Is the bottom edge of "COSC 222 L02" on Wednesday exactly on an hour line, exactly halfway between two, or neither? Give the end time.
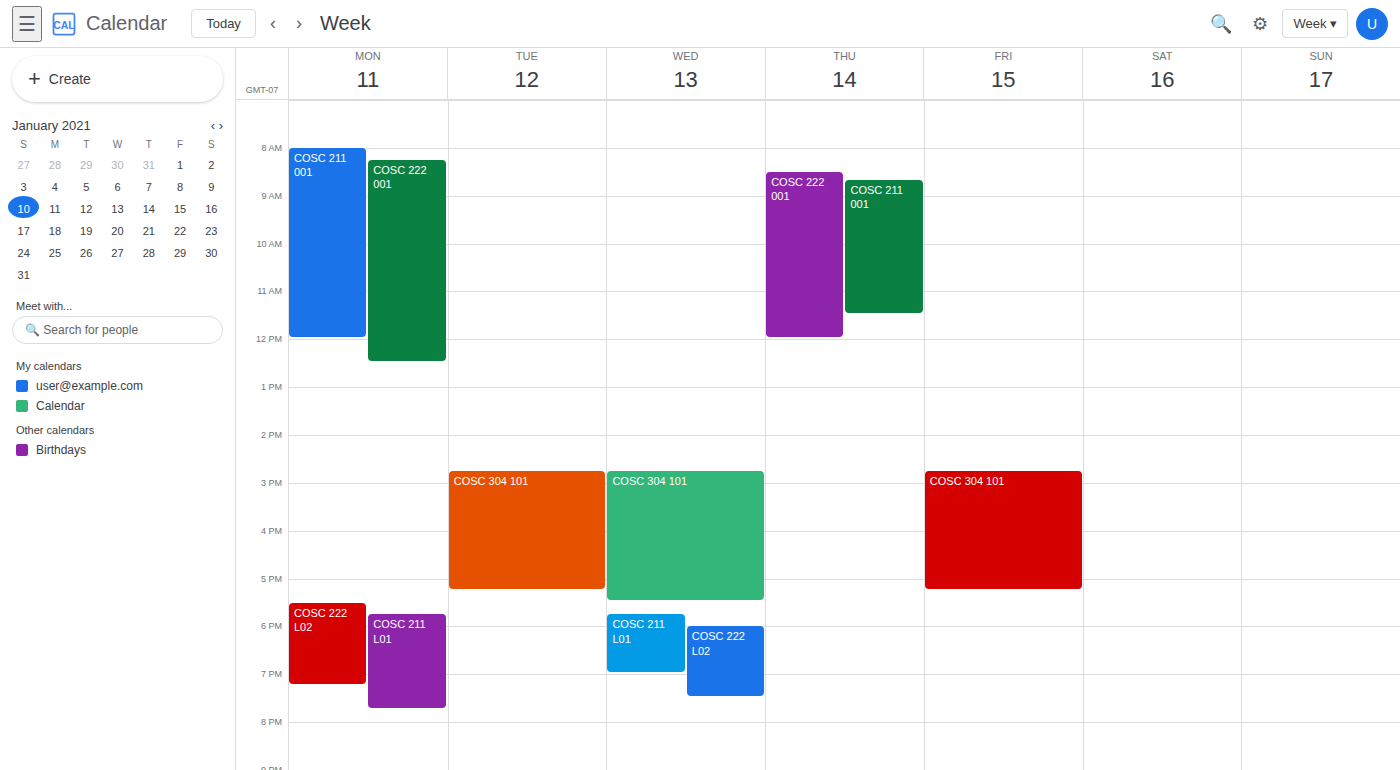
7:30 PM -- halfway between the 7 PM and 8 PM lines.